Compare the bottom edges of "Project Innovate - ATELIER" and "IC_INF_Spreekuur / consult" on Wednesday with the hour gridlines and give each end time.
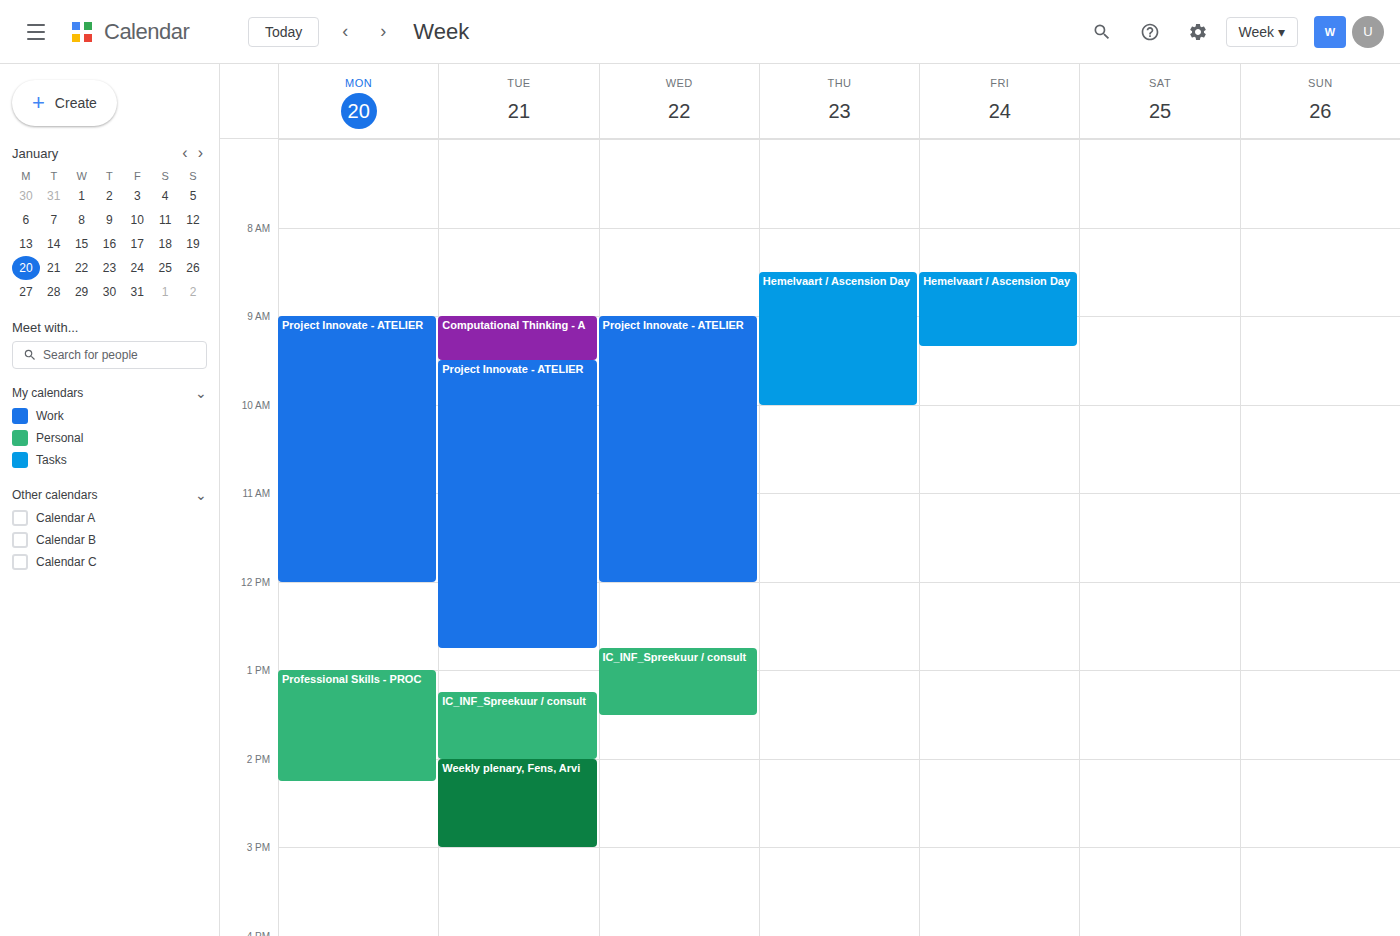
"Project Innovate - ATELIER": 12:00 PM, exactly on the 12 PM line. "IC_INF_Spreekuur / consult": 1:30 PM, halfway between the 1 PM and 2 PM lines.